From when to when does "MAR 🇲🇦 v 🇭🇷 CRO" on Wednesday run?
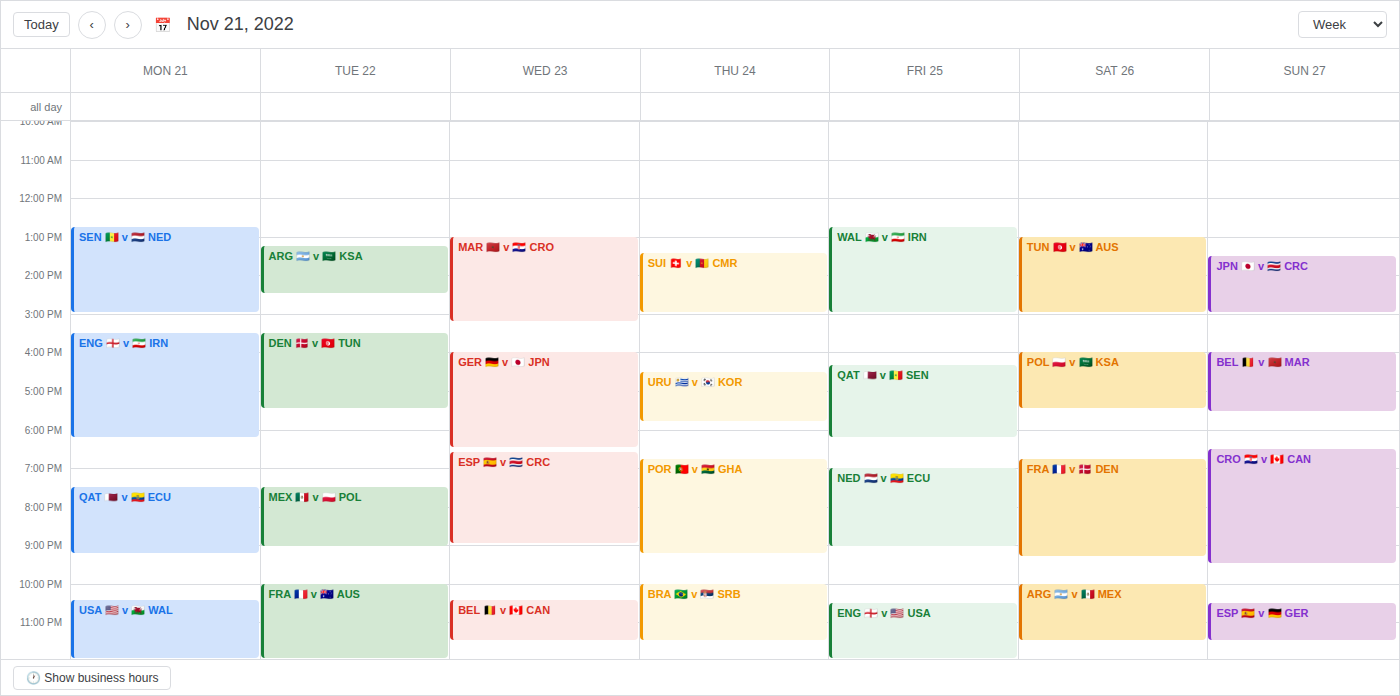
1:00 PM to 3:15 PM